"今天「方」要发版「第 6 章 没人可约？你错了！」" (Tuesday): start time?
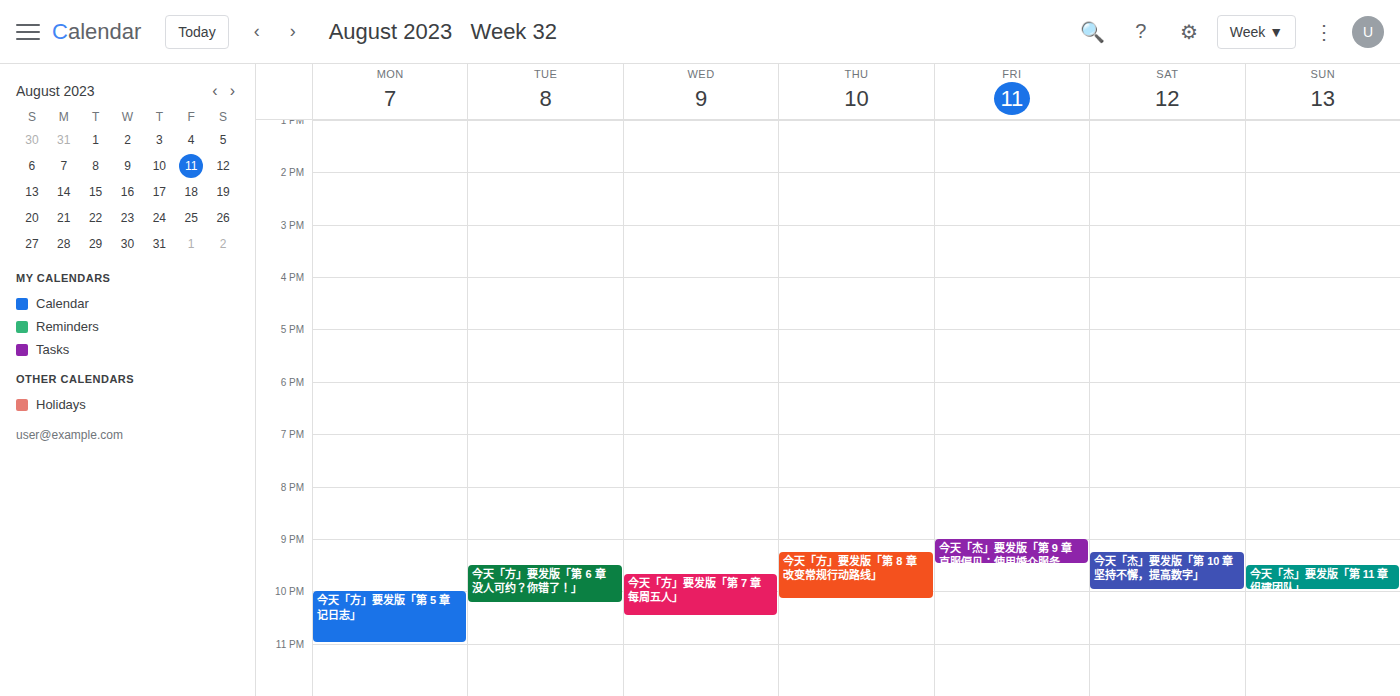
9:30 PM